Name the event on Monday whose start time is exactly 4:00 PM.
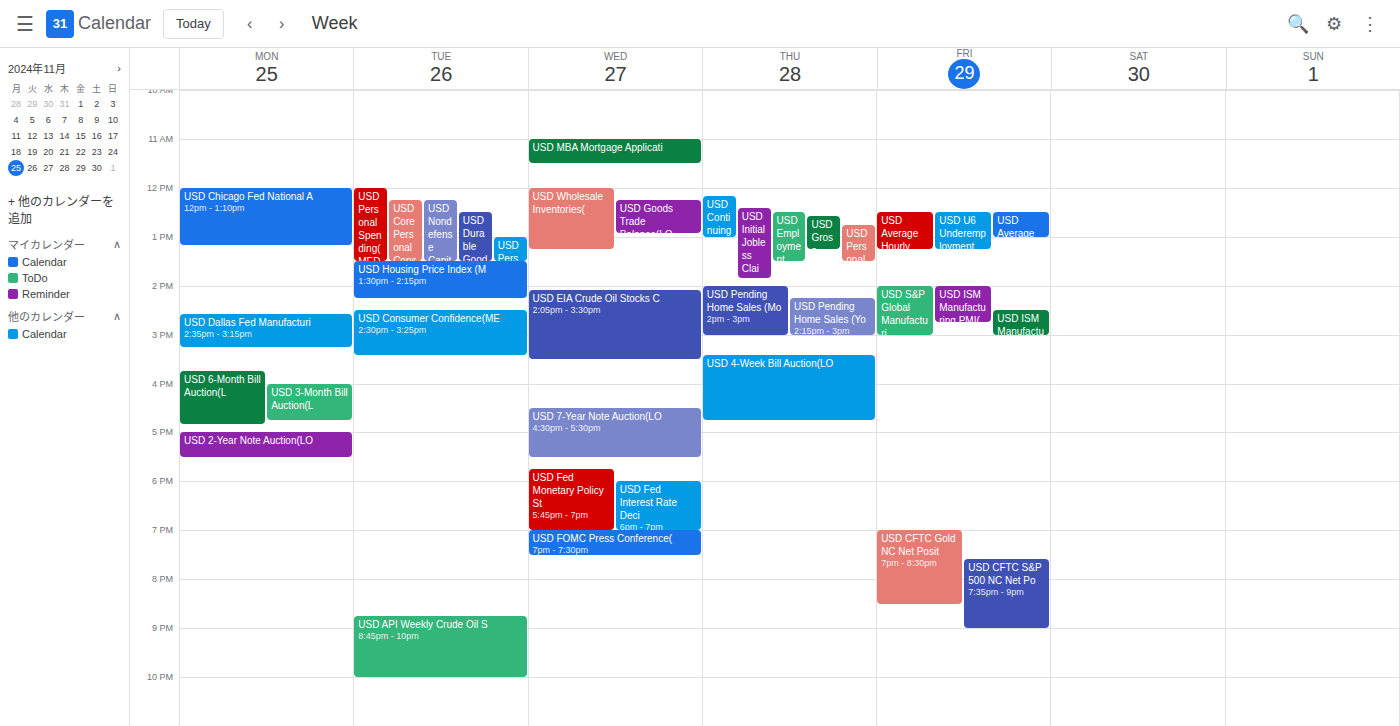
"USD 3-Month Bill Auction(L"